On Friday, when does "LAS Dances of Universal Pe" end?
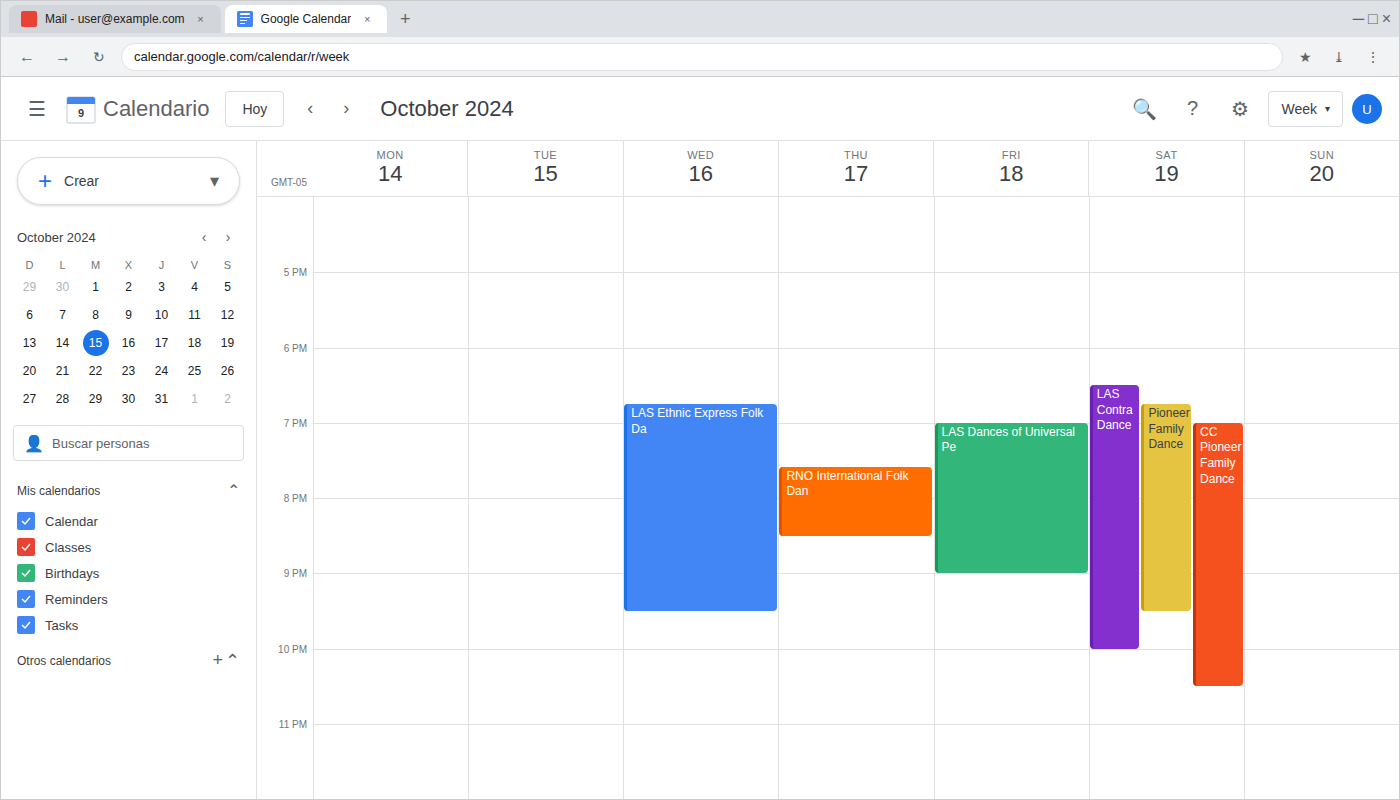
9:00 PM